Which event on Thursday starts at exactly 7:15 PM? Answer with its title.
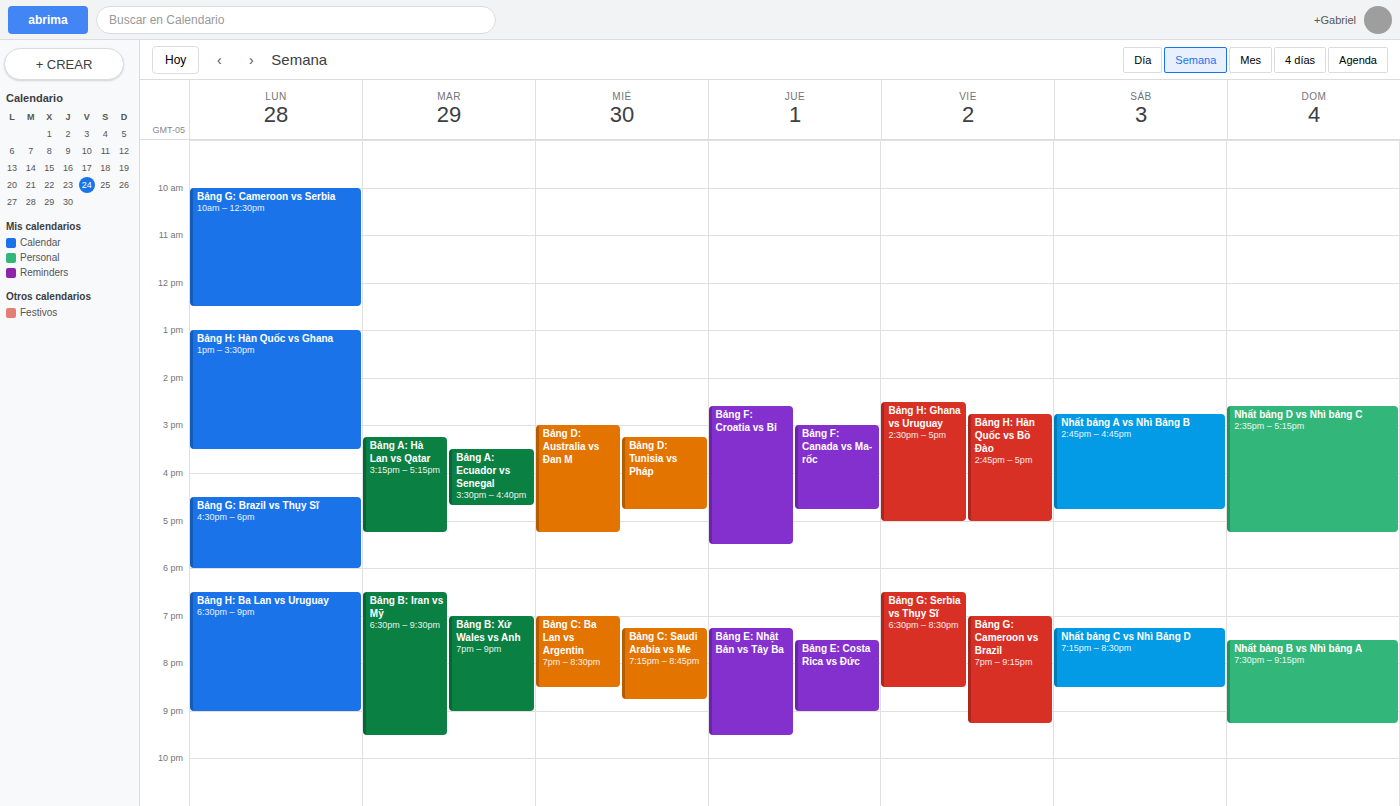
"Bảng E: Nhật Bản vs Tây Ba"